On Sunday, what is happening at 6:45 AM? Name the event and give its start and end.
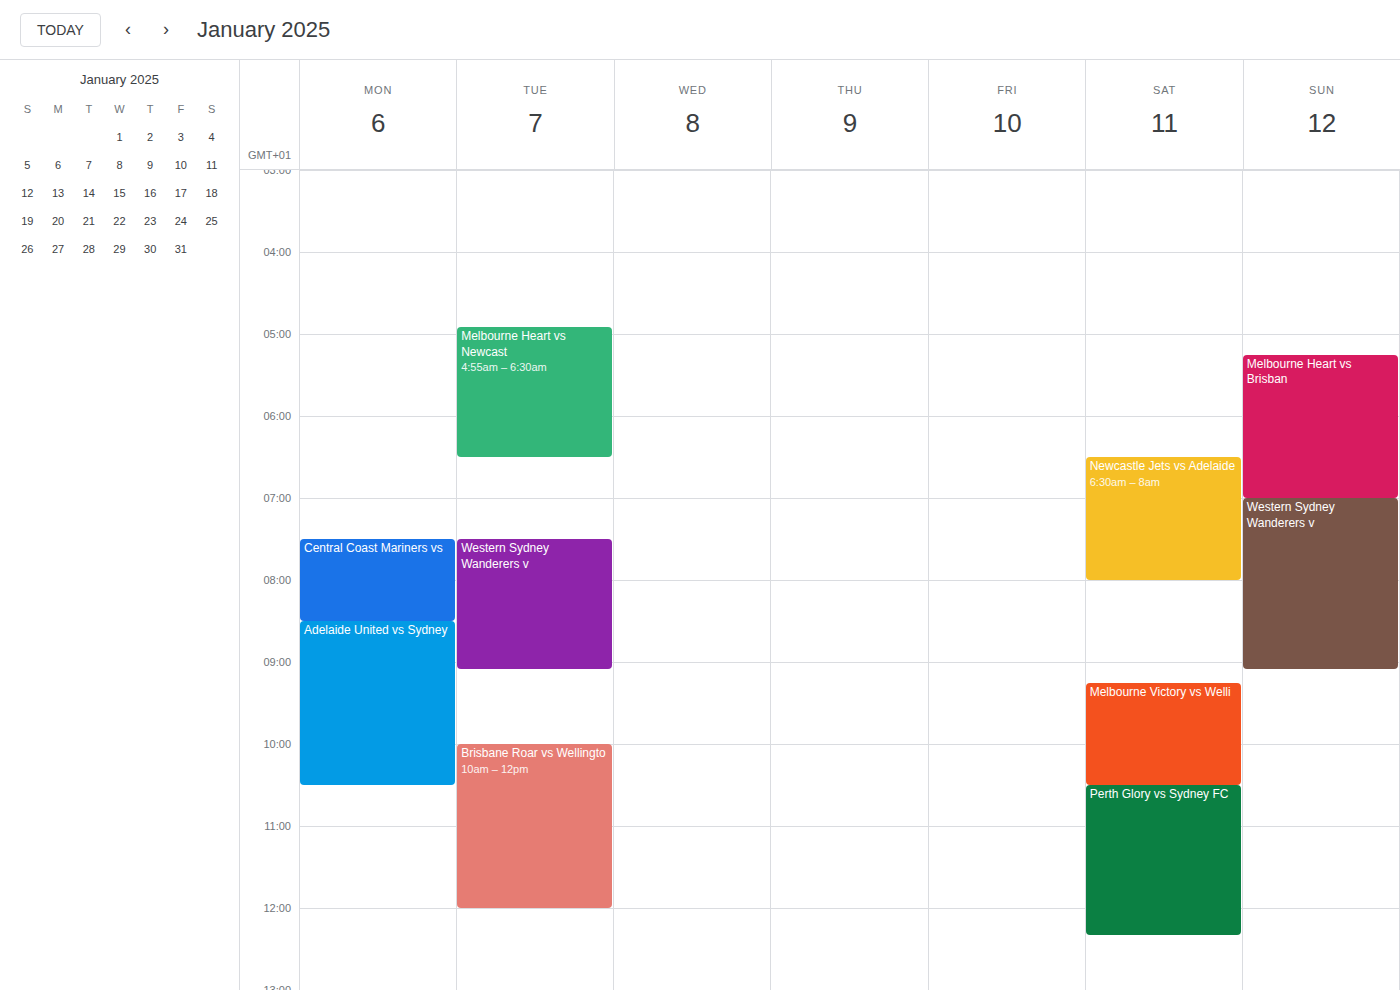
"Melbourne Heart vs Brisban", 5:15 AM to 7:00 AM